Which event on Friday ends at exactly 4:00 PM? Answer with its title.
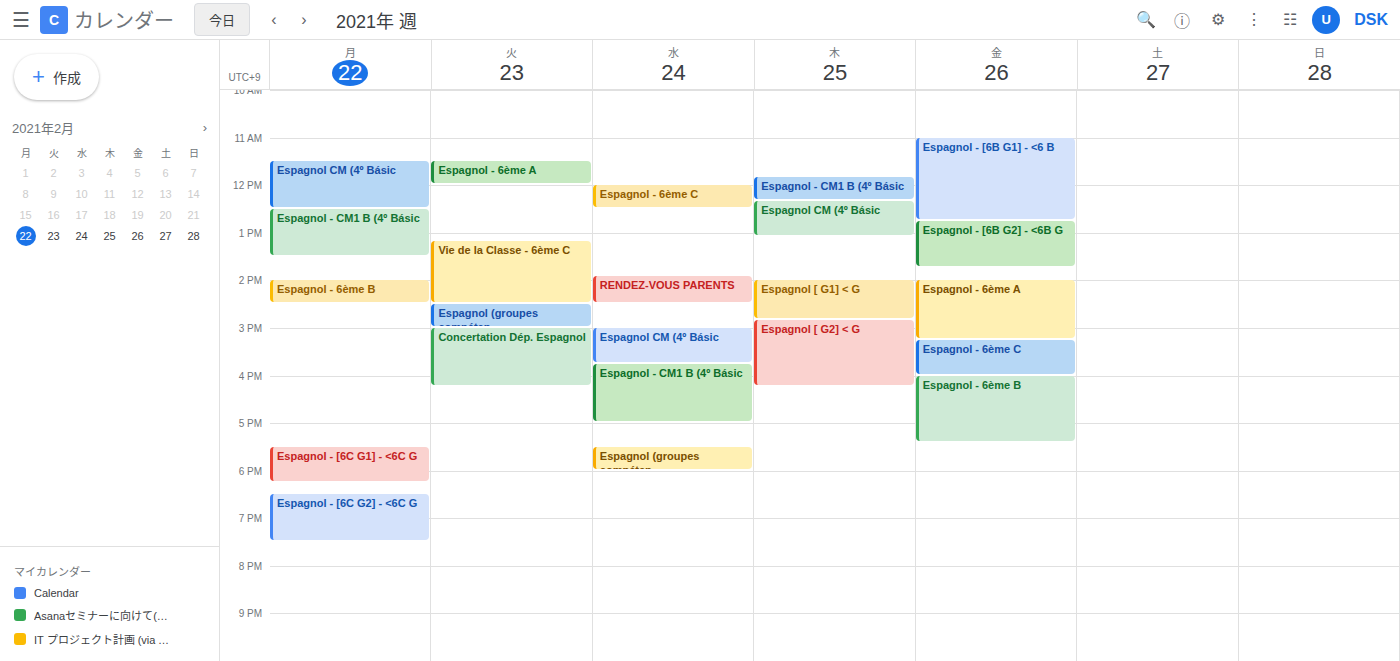
"Espagnol - 6ème C"